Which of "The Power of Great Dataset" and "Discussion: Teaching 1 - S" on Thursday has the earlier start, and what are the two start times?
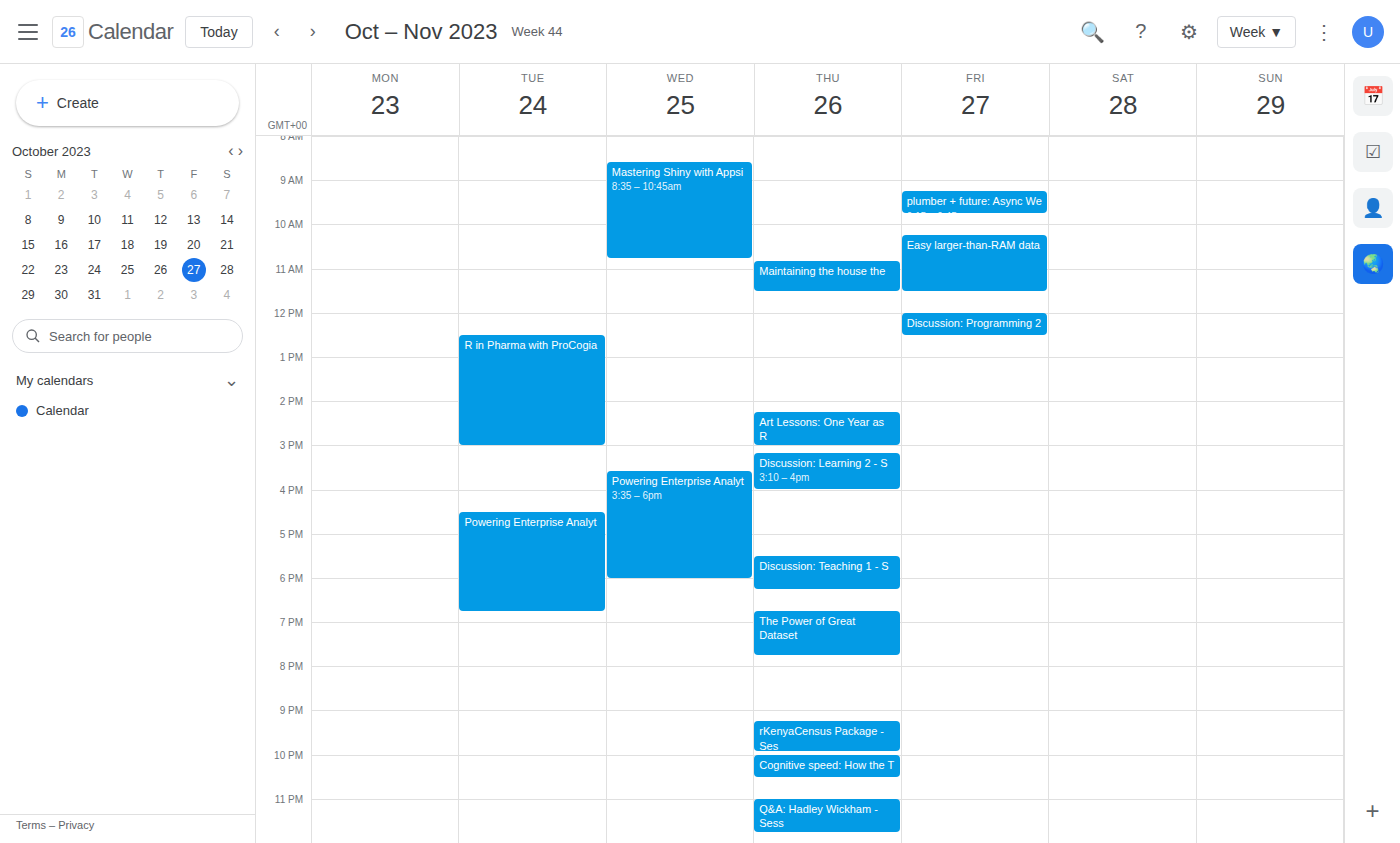
"Discussion: Teaching 1 - S" 5:30 PM; "The Power of Great Dataset" 6:45 PM.